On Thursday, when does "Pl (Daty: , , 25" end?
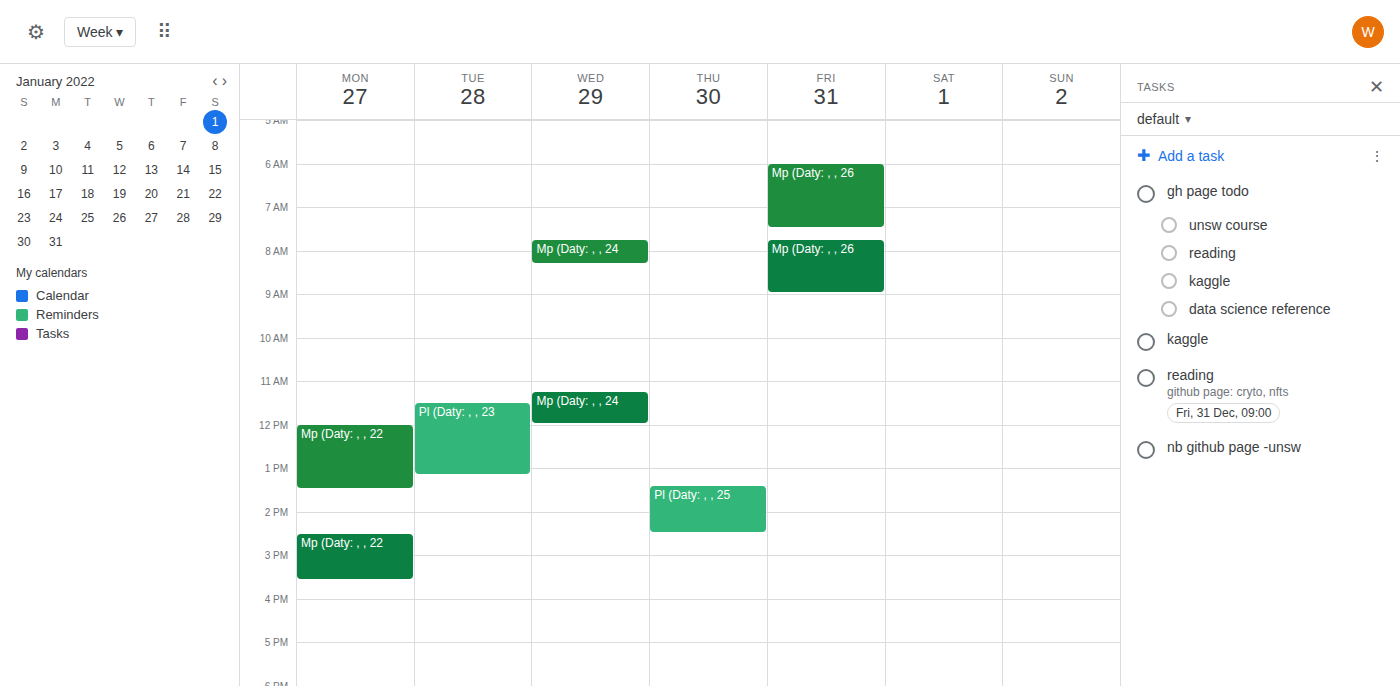
2:30 PM